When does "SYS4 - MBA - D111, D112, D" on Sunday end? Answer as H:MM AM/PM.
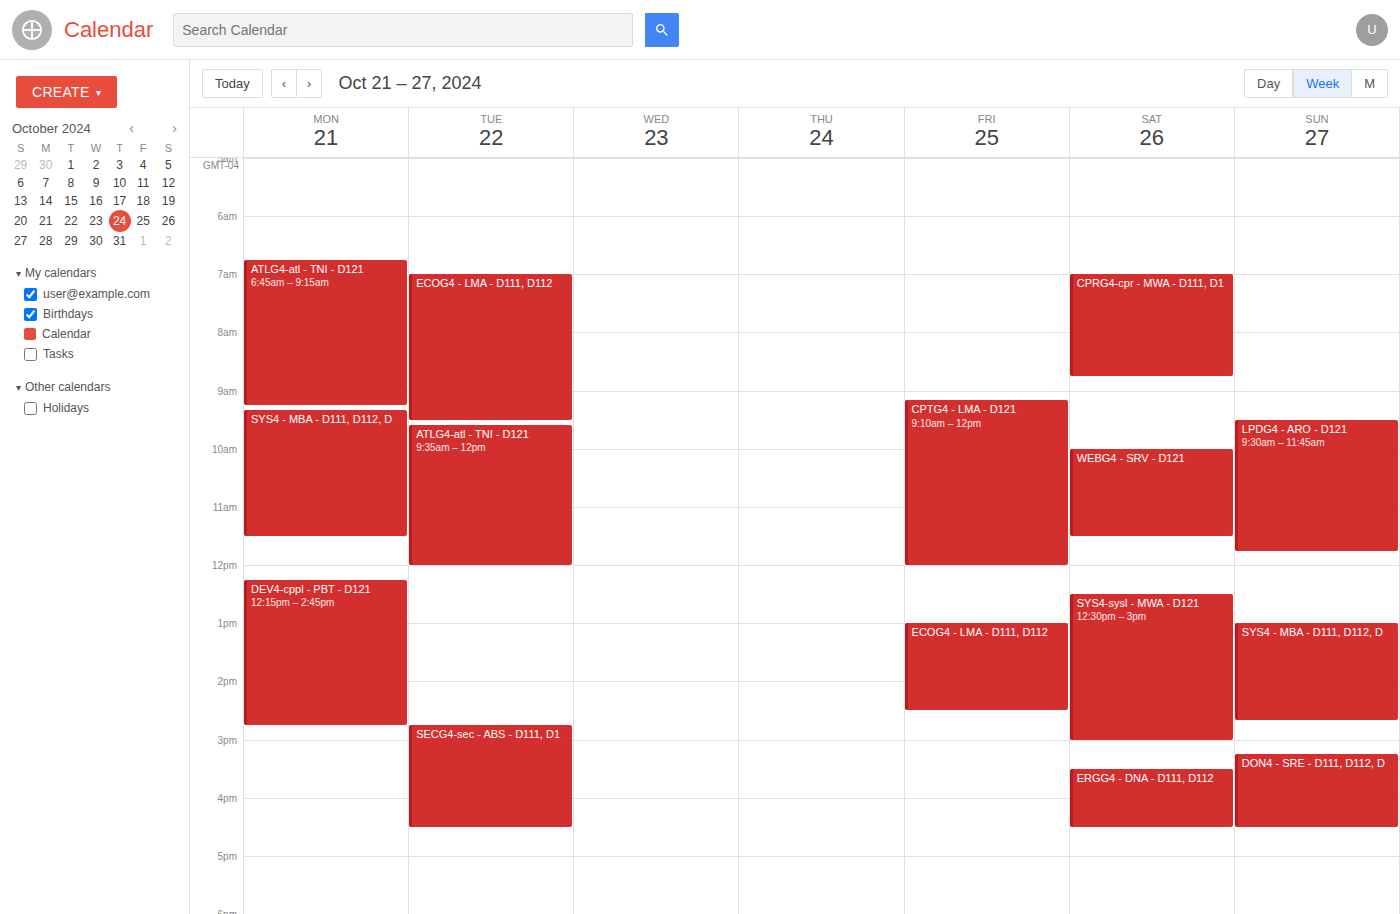
2:40 PM